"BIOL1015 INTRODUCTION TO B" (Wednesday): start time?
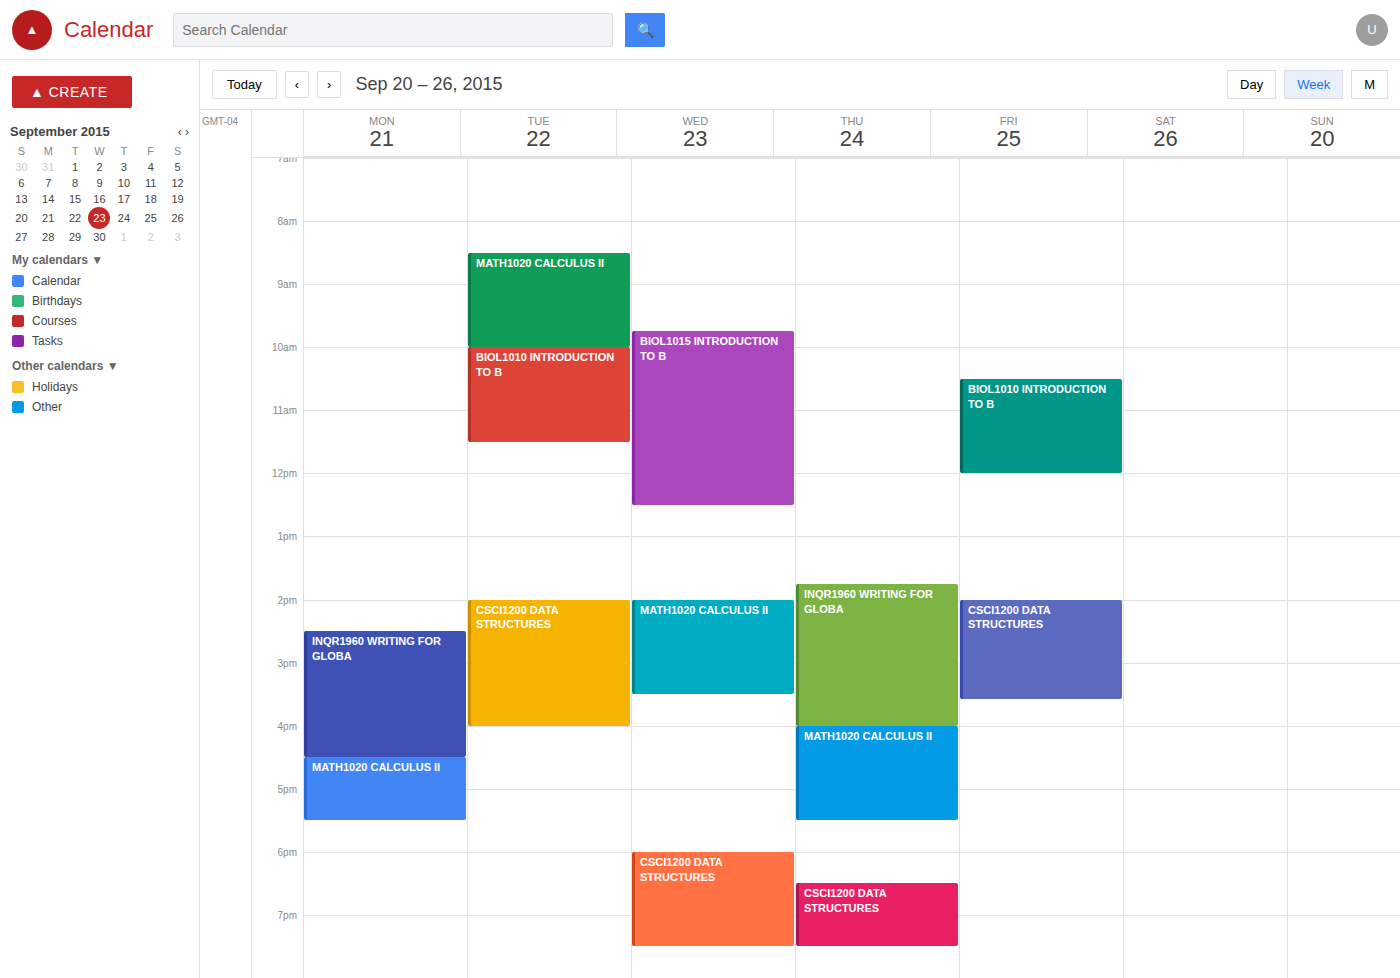
9:45 AM